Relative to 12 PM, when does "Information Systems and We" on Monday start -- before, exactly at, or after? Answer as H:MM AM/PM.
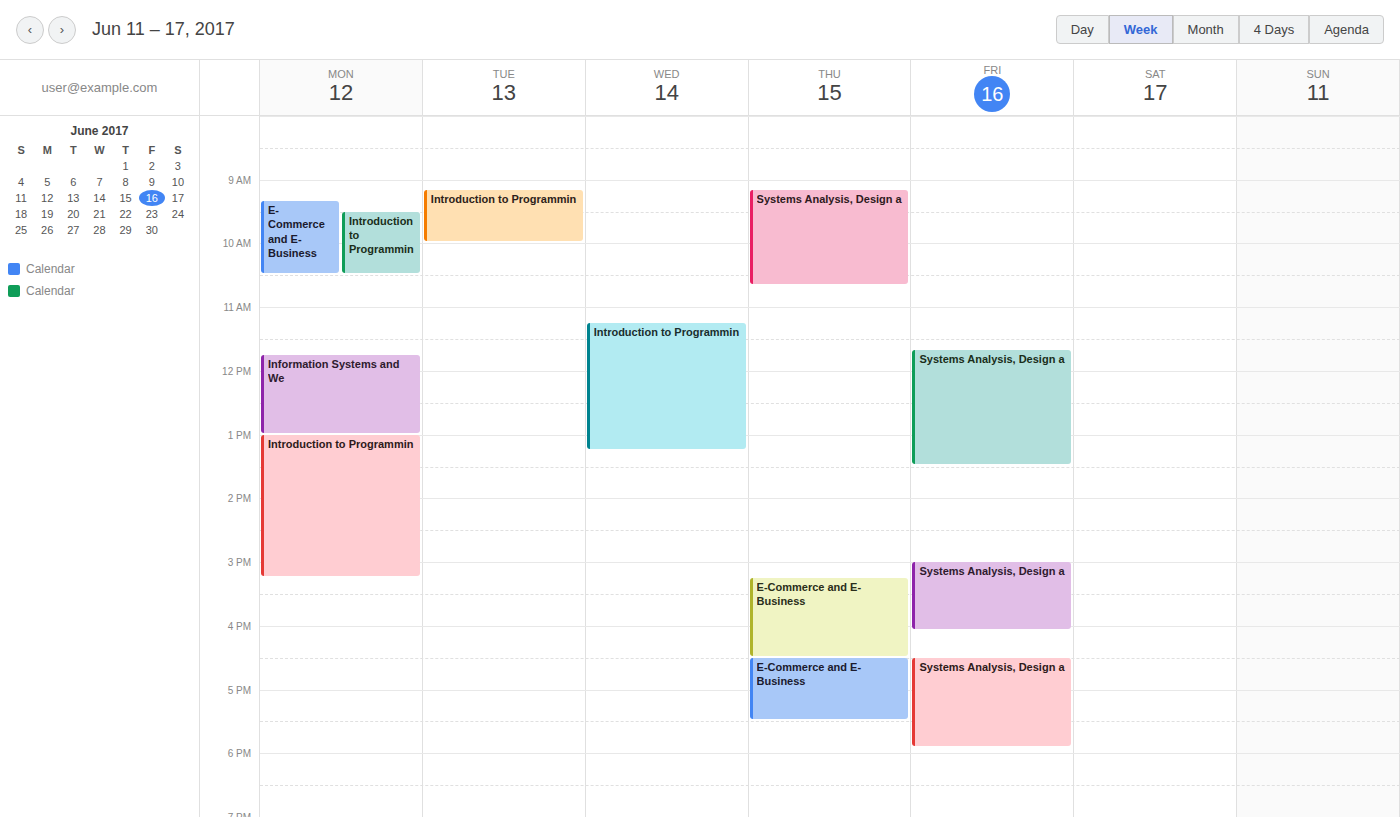
11:45 AM -- before 12 PM, 15 minutes above the 12 PM line.